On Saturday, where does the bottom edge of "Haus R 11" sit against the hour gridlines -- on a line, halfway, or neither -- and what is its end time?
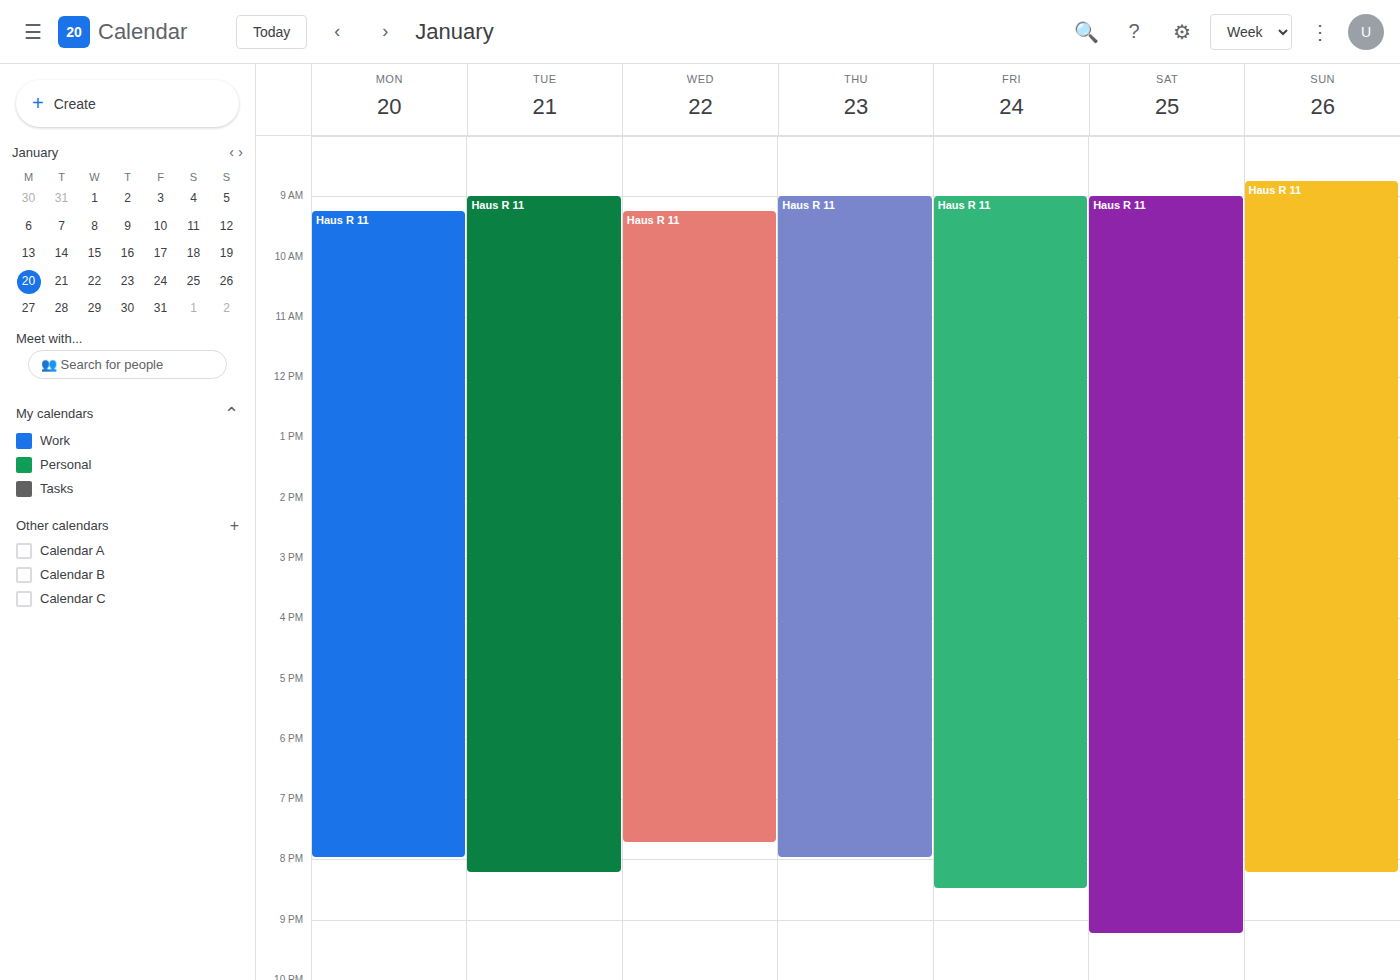
9:15 PM -- neither: a quarter of the way from the 9 PM line to the 10 PM line.